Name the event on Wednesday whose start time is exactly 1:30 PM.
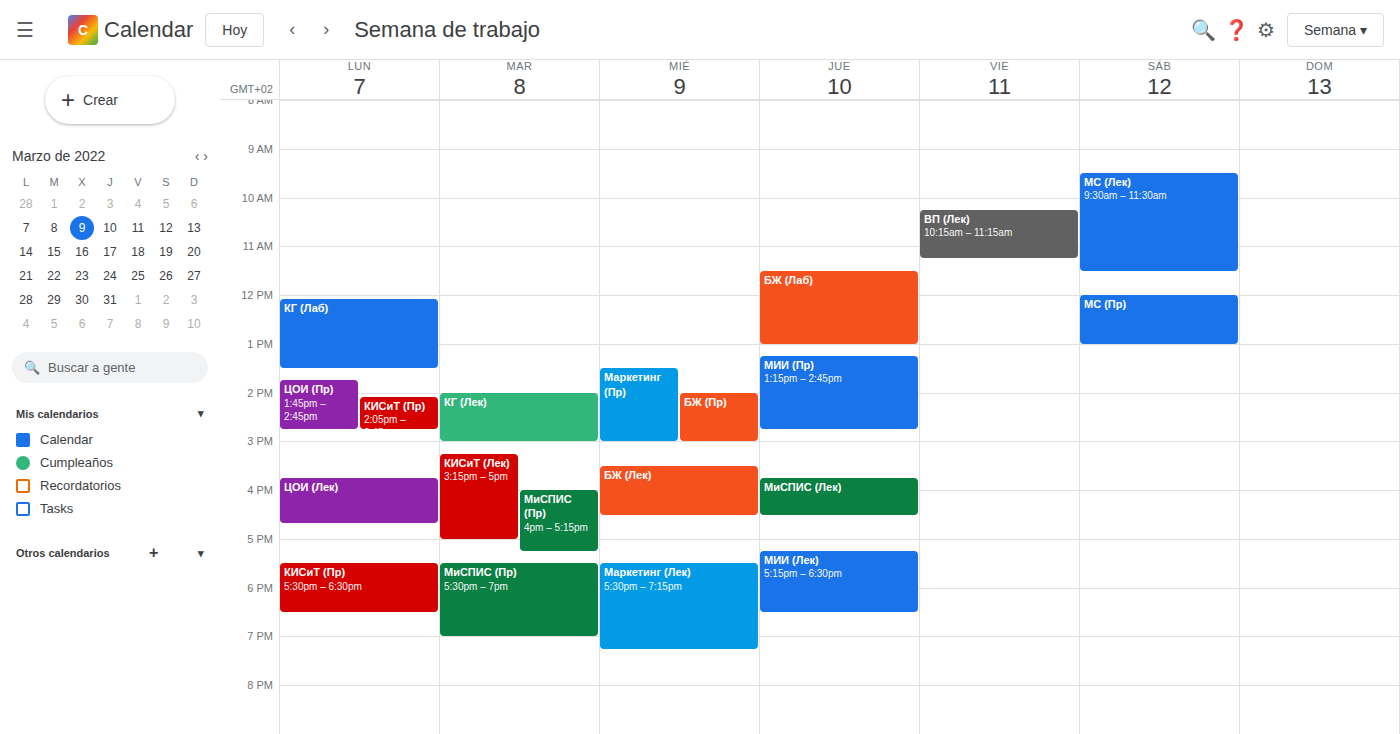
"Маркетинг (Пр)"